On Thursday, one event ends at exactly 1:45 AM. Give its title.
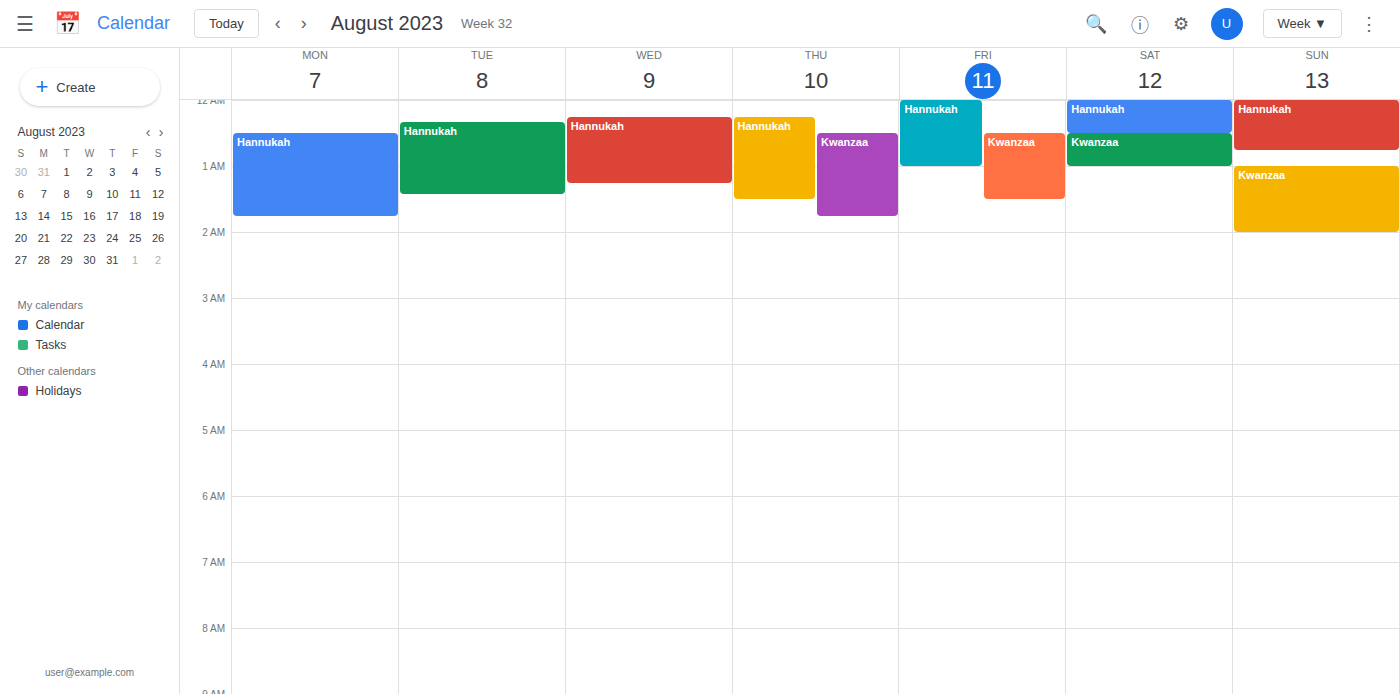
"Kwanzaa"